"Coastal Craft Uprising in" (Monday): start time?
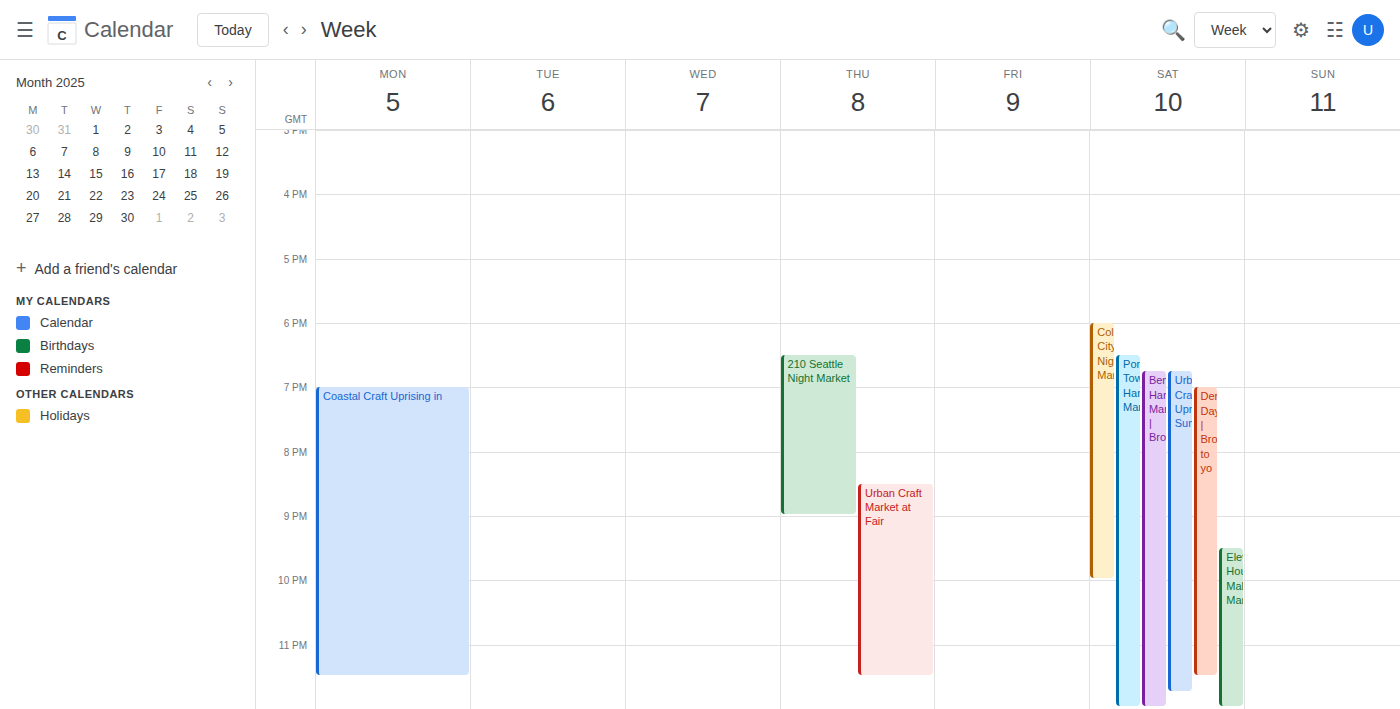
7:00 PM